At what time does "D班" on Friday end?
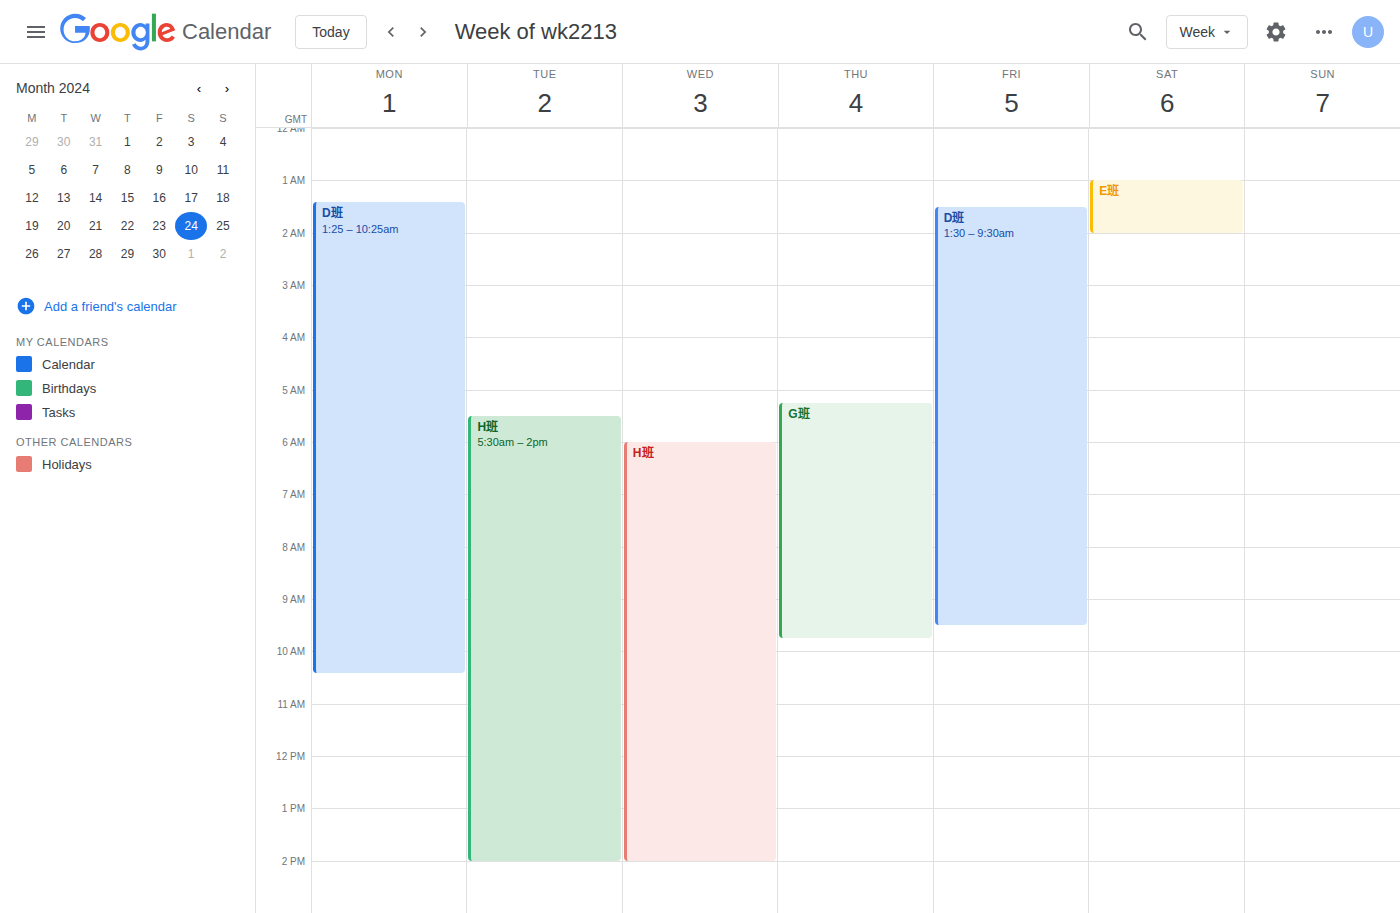
9:30 AM